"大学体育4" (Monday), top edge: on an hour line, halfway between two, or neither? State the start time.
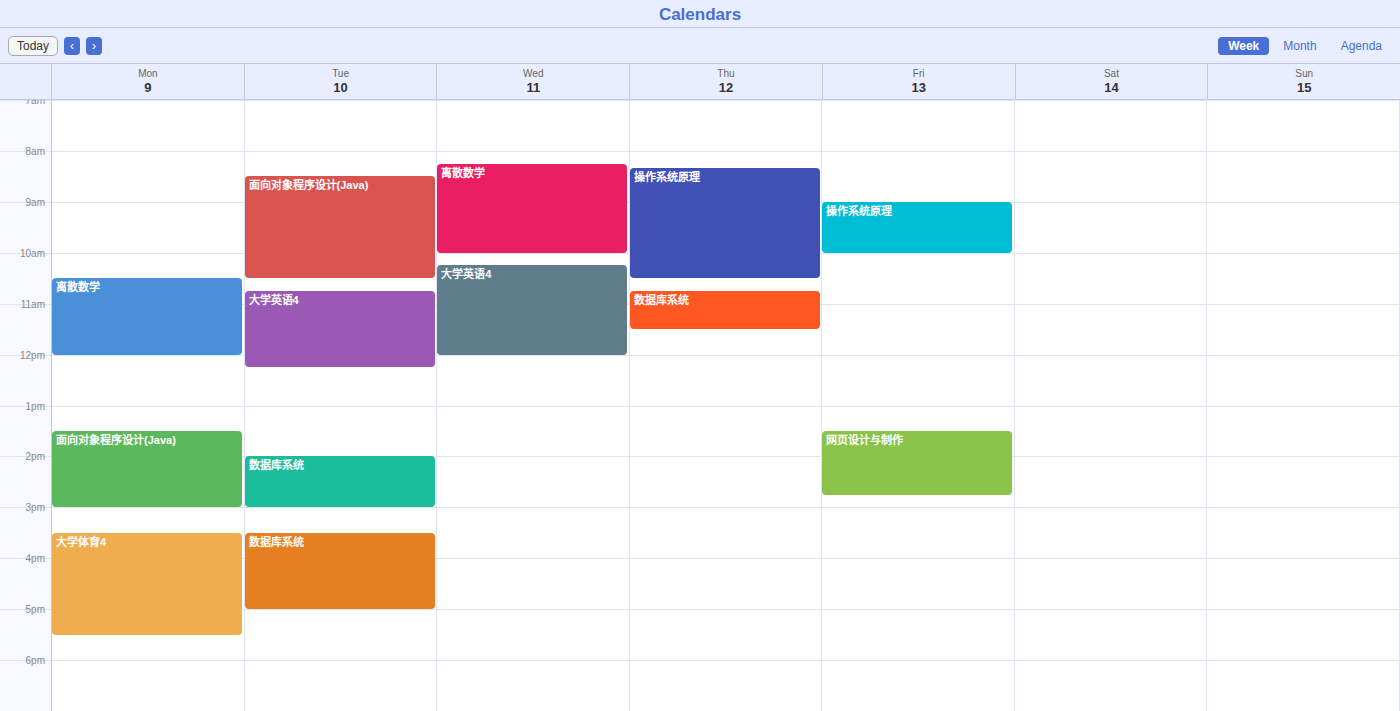
15:30 -- halfway between the 15:00 and 16:00 lines.